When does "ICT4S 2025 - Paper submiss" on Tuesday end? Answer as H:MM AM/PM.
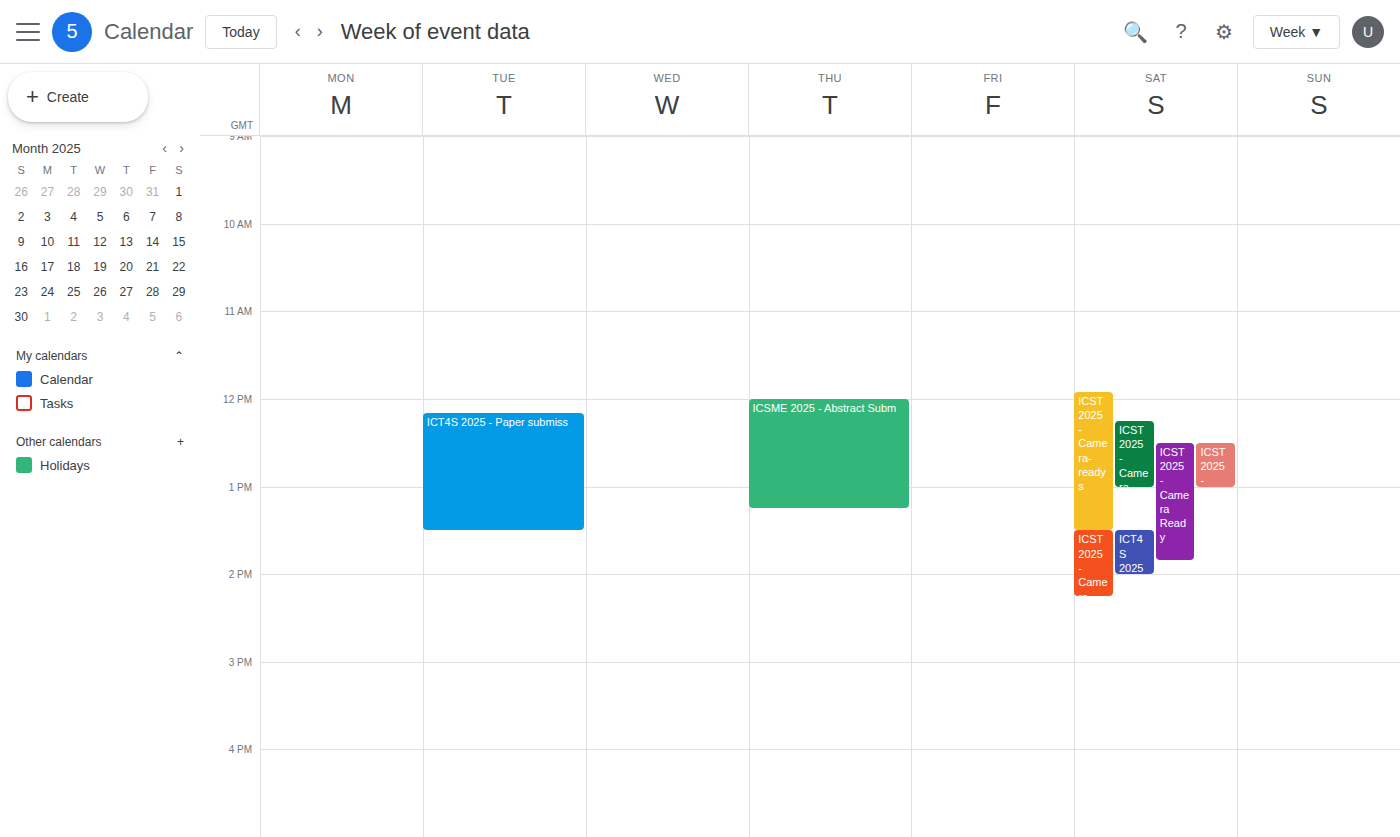
1:30 PM